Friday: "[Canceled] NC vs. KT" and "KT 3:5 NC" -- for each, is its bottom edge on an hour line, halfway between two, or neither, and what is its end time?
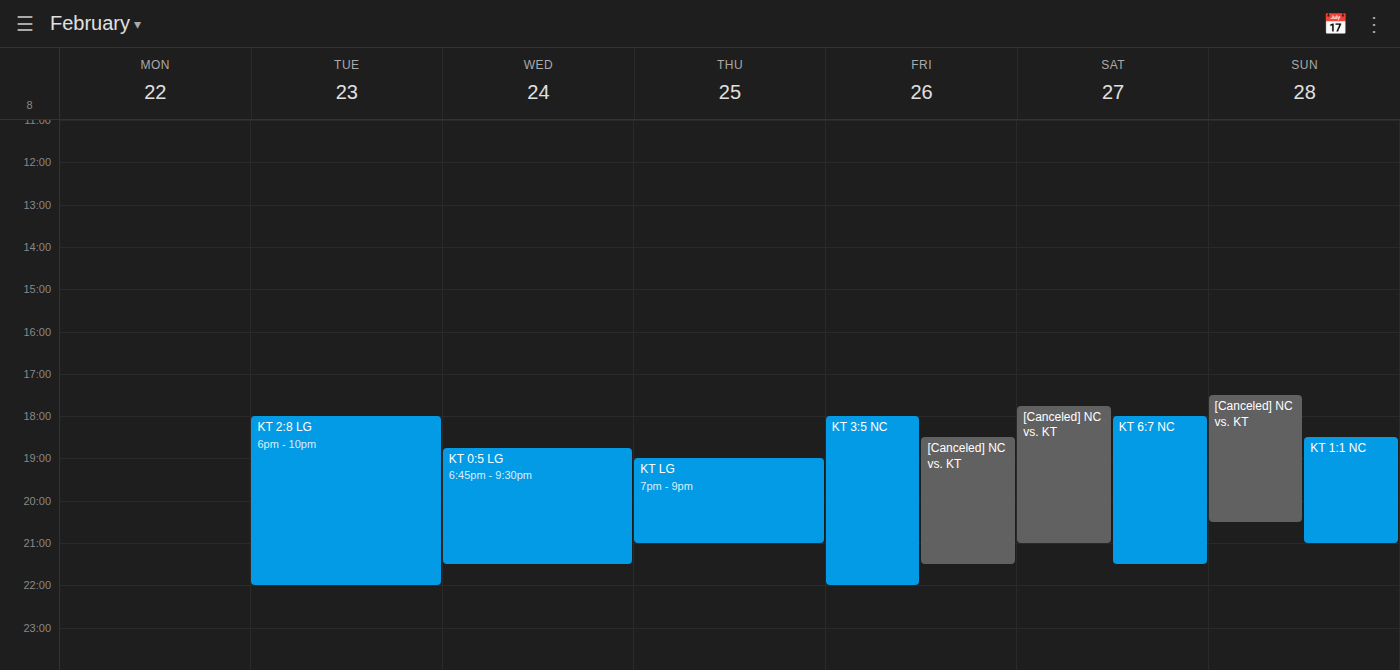
"[Canceled] NC vs. KT": 21:30, halfway between the 21:00 and 22:00 lines. "KT 3:5 NC": 22:00, exactly on the 22:00 line.